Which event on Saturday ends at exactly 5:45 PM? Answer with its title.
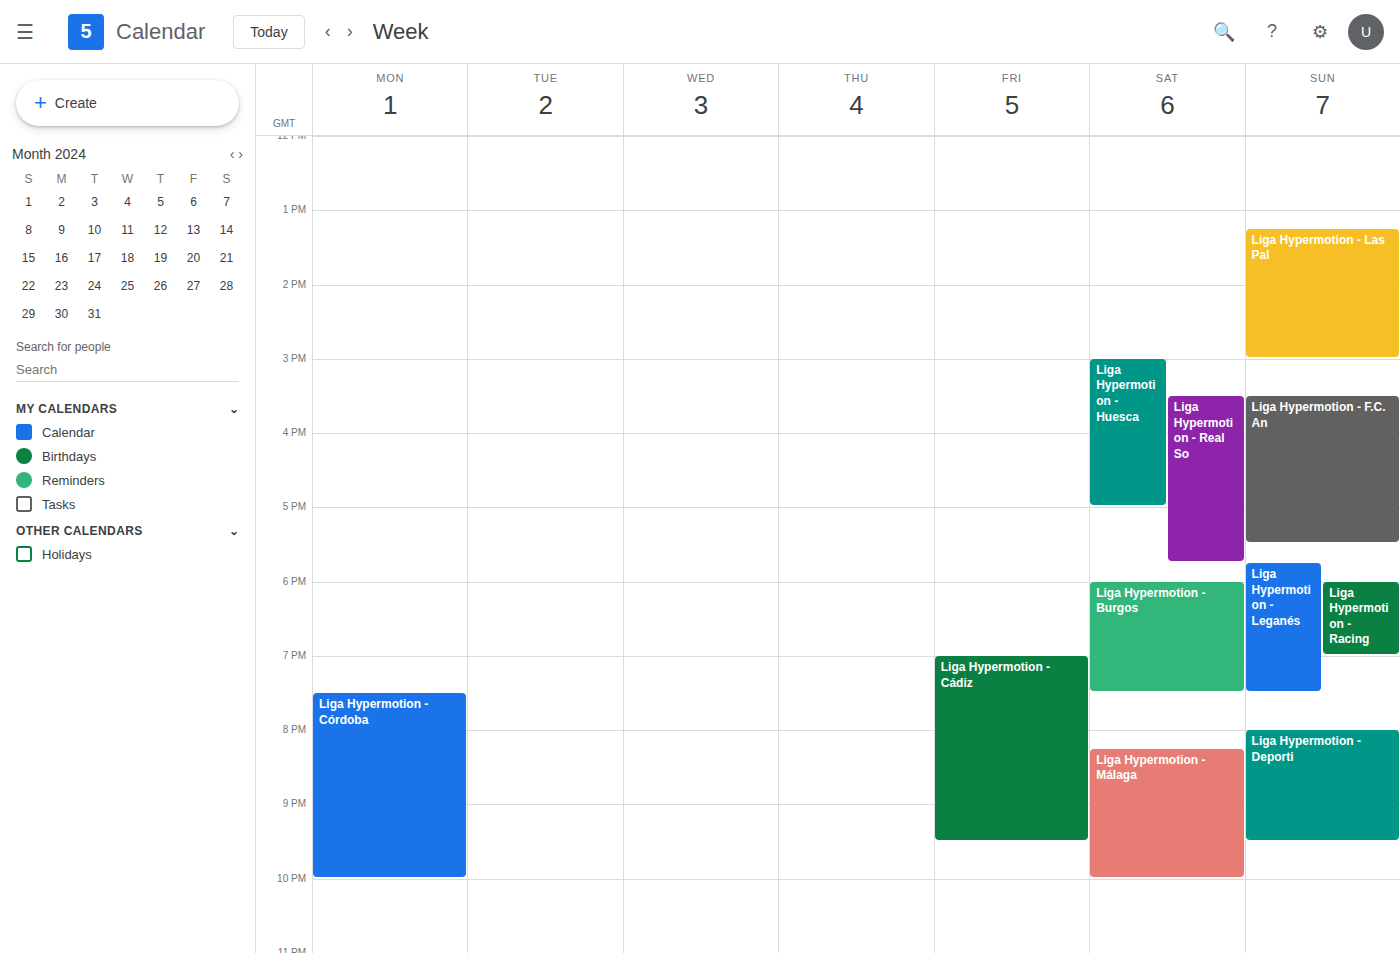
"Liga Hypermotion - Real So"